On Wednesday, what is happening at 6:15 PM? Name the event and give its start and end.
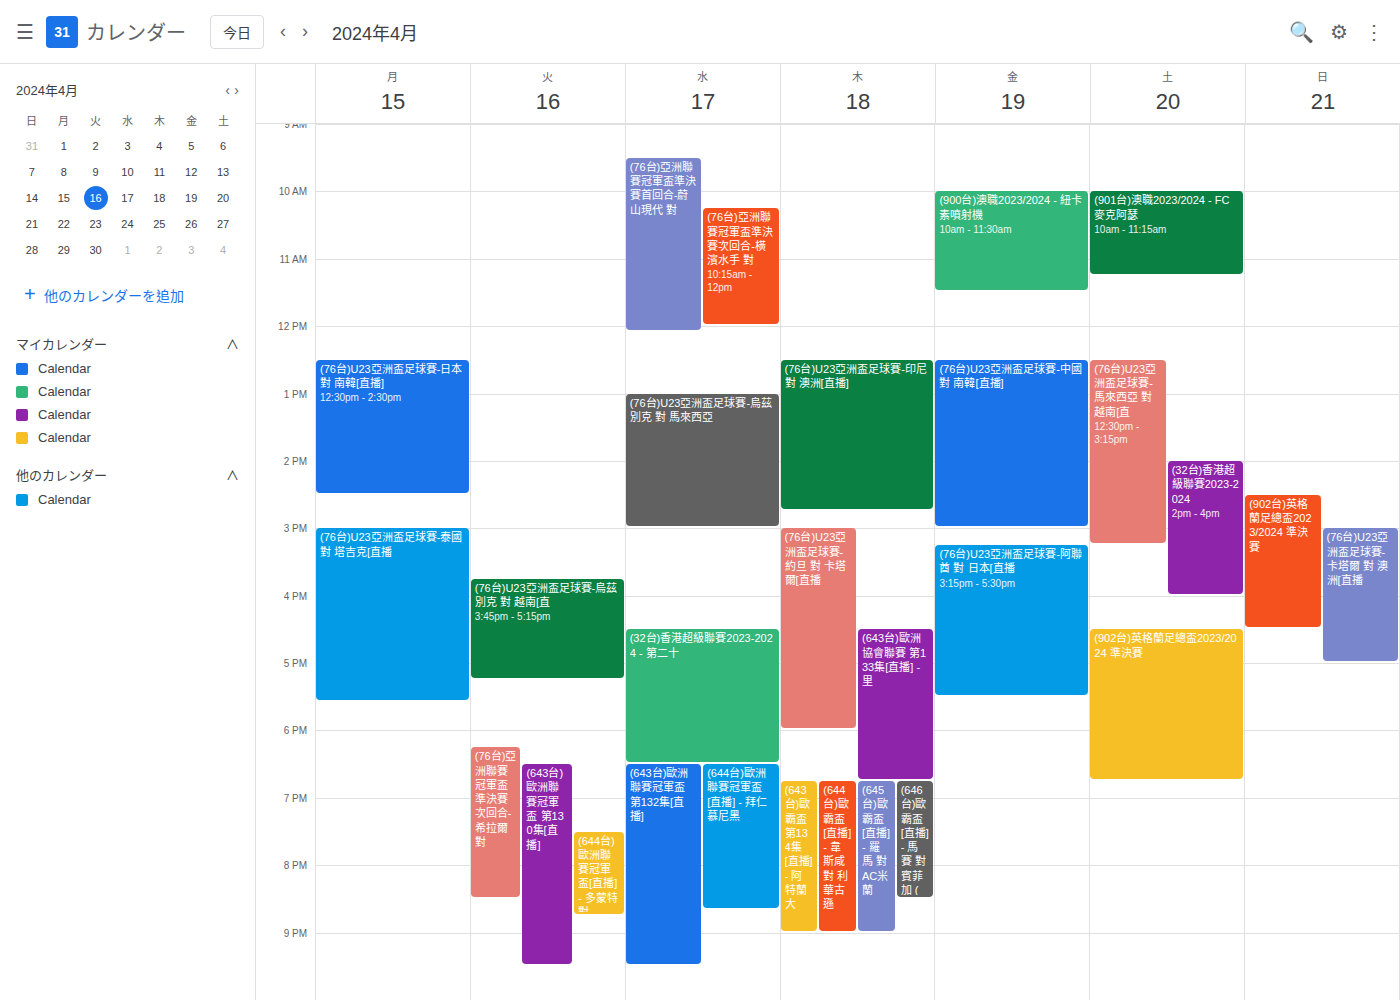
"(32台)香港超級聯賽2023-2024 - 第二十", 4:30 PM to 6:30 PM